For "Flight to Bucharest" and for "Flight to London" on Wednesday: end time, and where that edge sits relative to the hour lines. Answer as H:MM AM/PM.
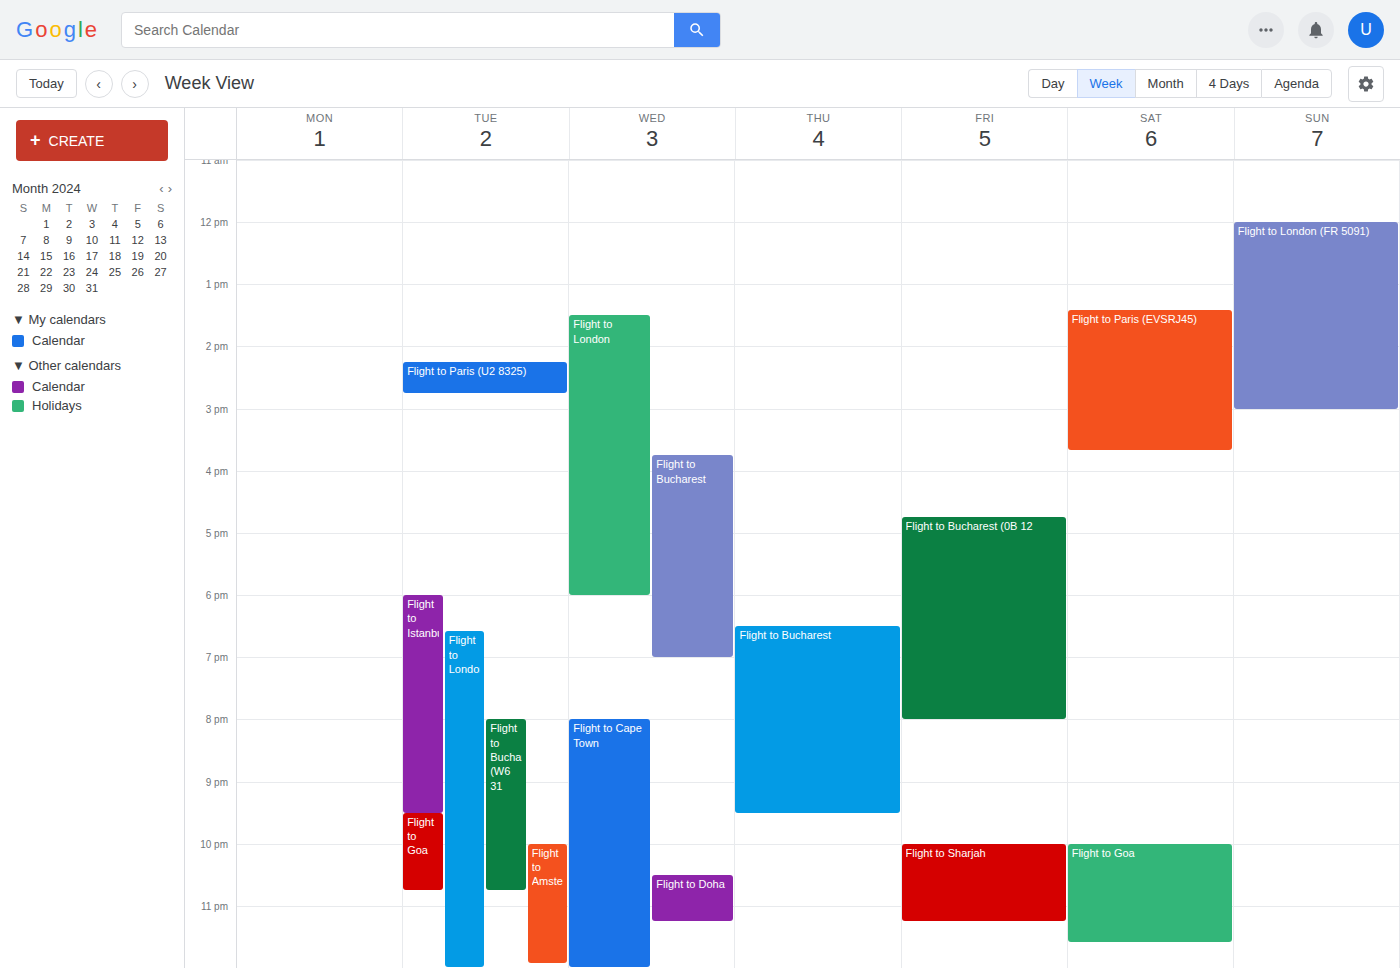
"Flight to Bucharest": 7:00 PM, exactly on the 7 PM line. "Flight to London": 6:00 PM, exactly on the 6 PM line.